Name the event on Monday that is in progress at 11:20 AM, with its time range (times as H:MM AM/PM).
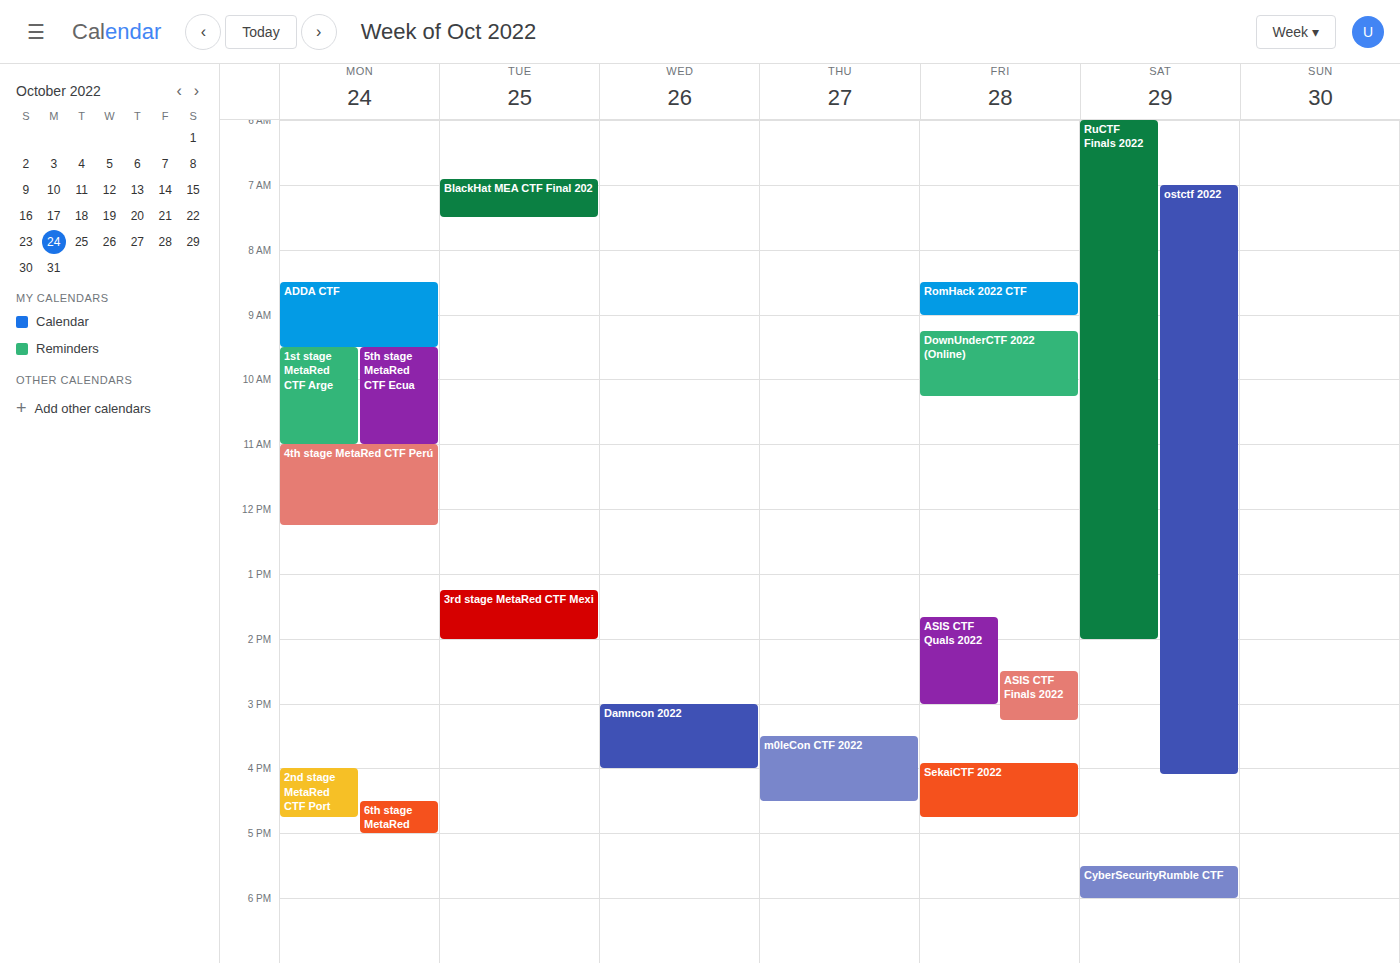
"4th stage MetaRed CTF Perú", 11:00 AM to 12:15 PM